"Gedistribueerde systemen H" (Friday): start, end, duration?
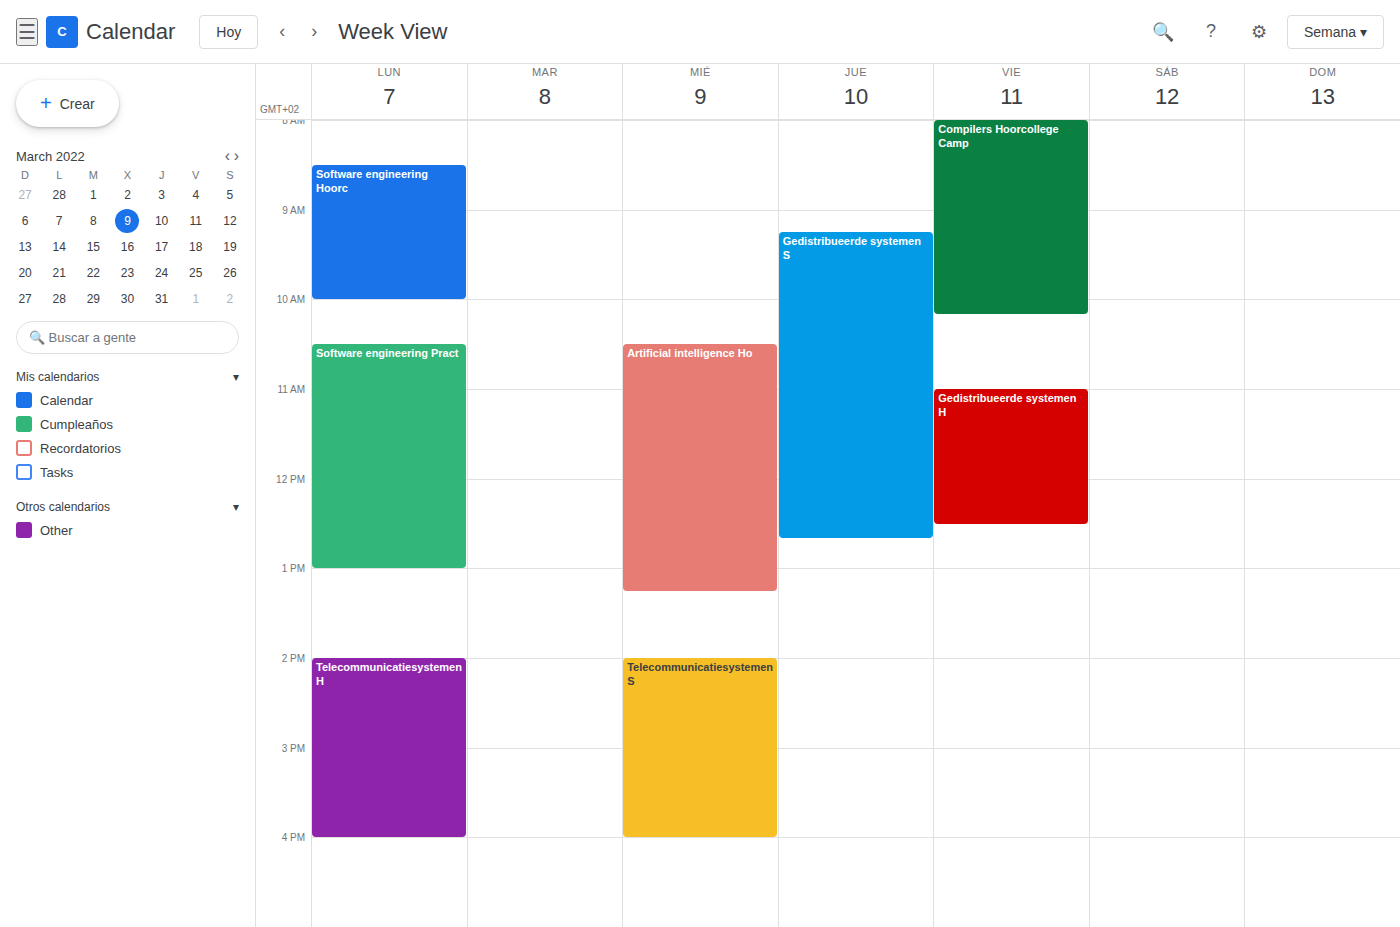
11:00 to 12:30, 1 hour 30 minutes